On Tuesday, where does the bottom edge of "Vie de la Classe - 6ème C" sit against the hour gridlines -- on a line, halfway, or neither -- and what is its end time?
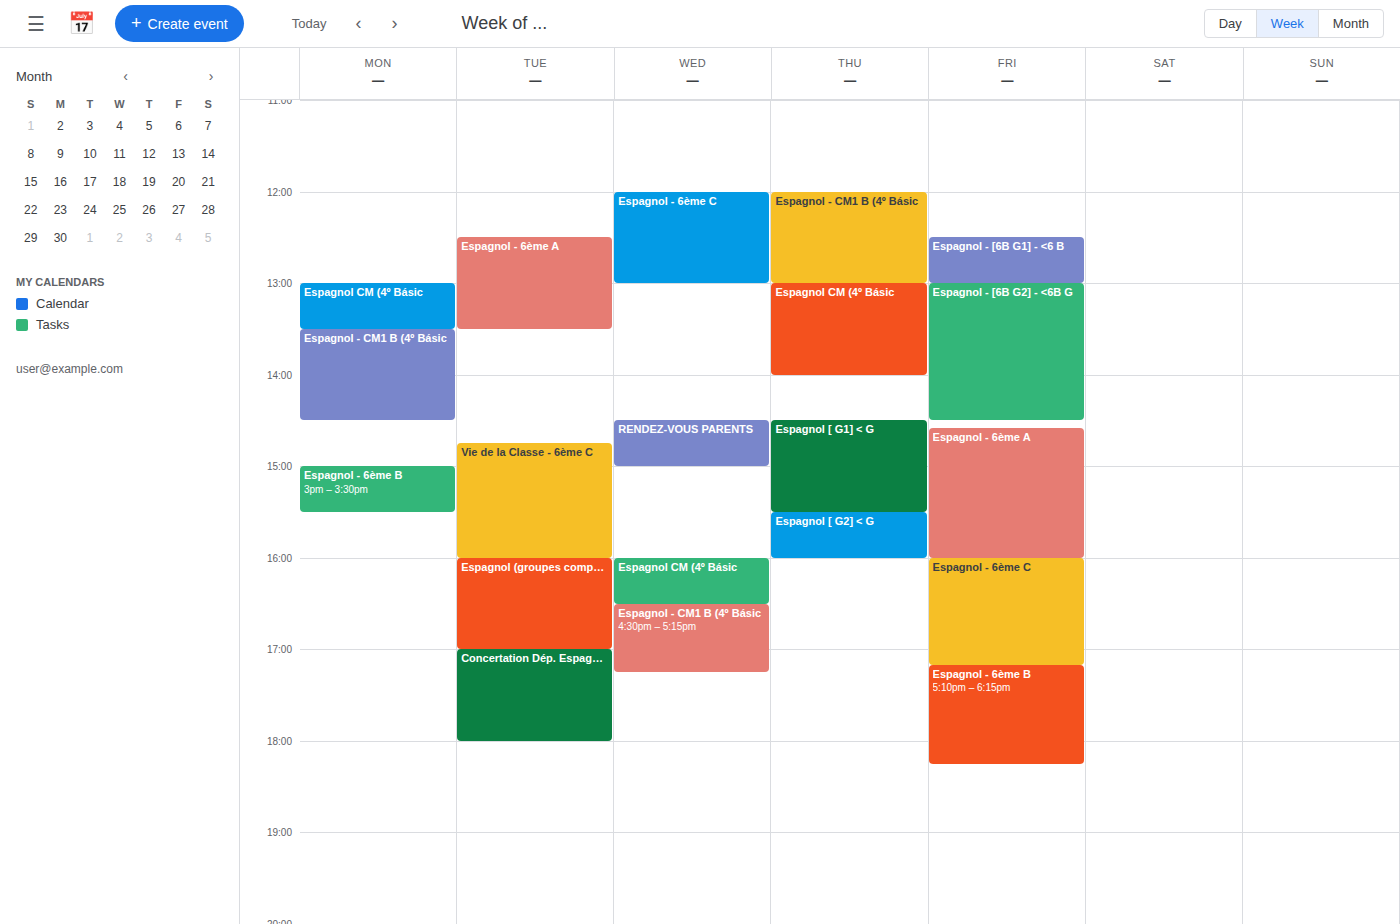
16:00 -- exactly on the 16:00 line.